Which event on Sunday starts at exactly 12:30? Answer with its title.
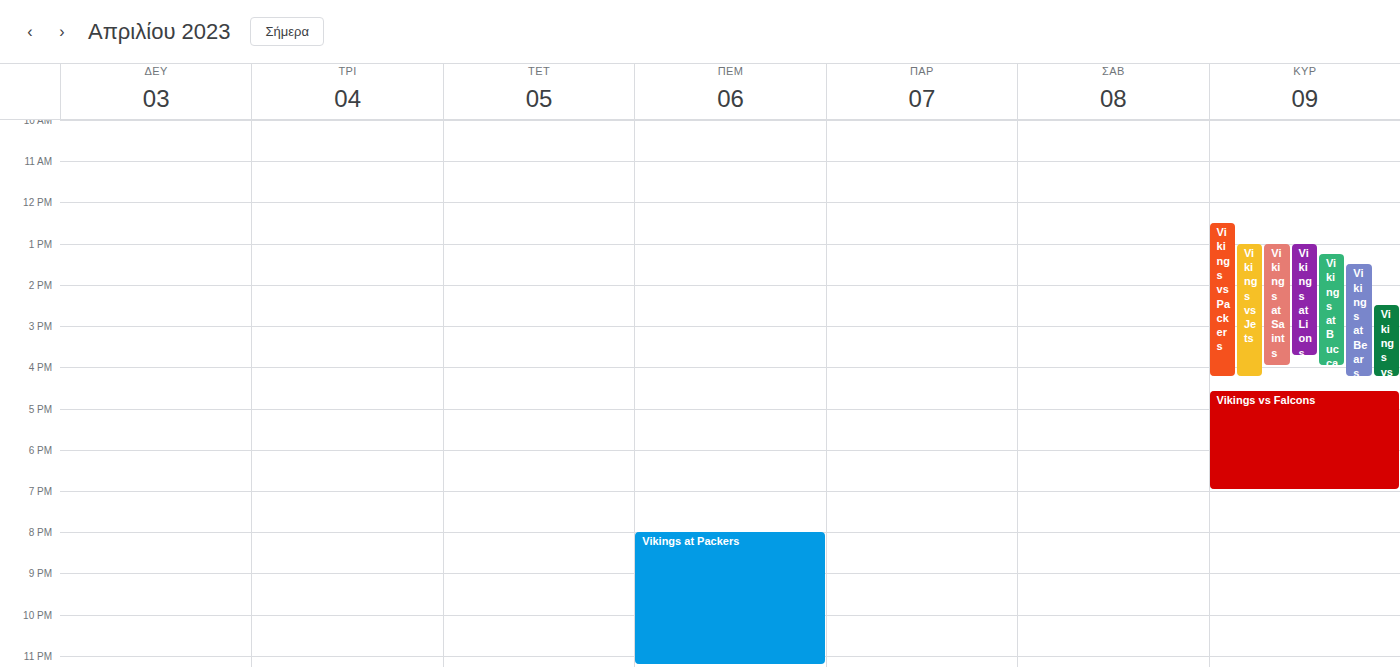
"Vikings vs Packers"